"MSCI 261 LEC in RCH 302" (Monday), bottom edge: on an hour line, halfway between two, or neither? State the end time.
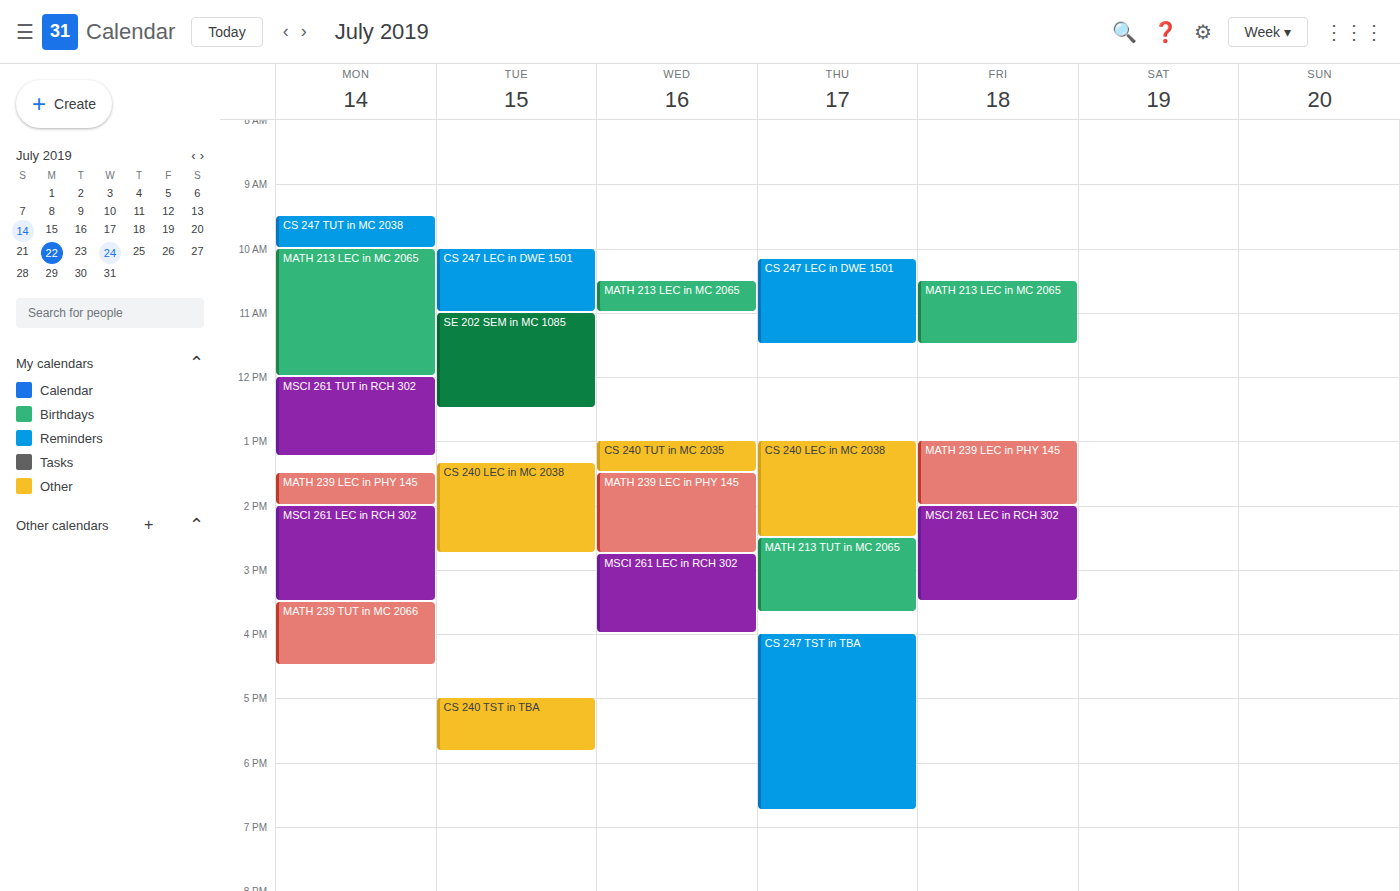
3:30 PM -- halfway between the 3 PM and 4 PM lines.